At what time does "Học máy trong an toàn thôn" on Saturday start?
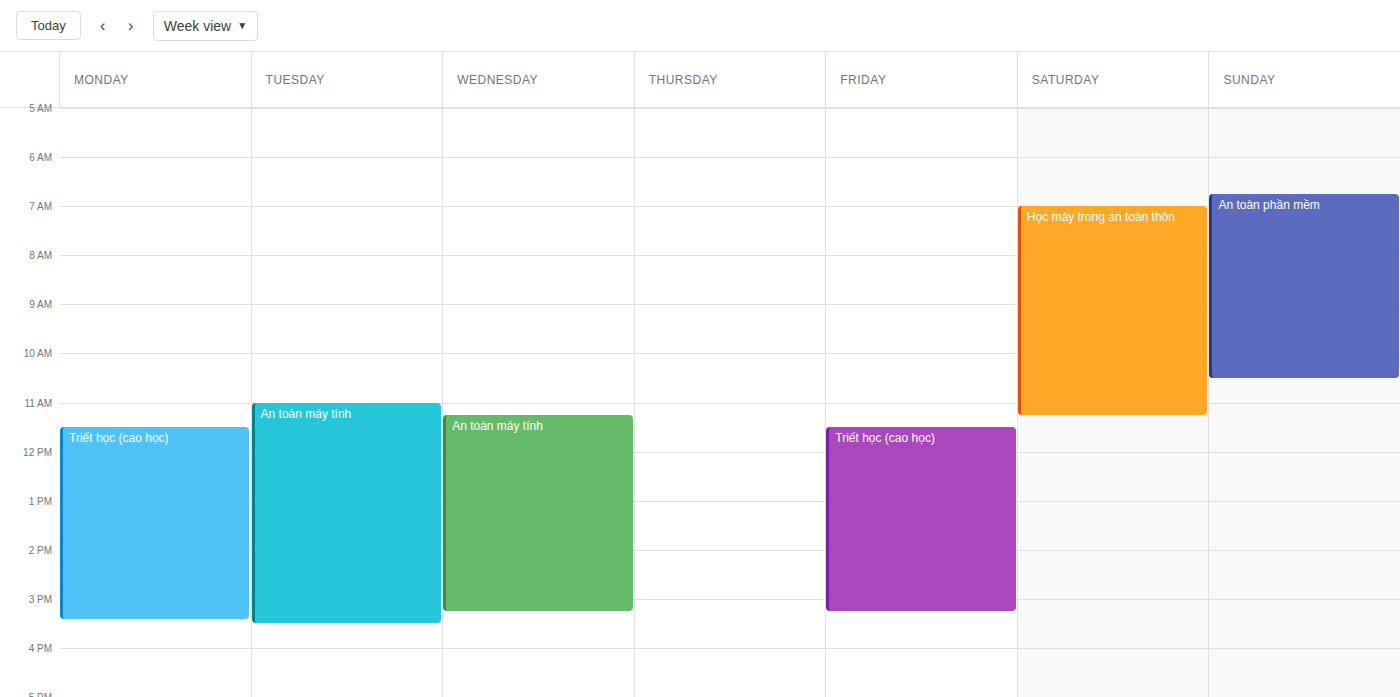
07:00